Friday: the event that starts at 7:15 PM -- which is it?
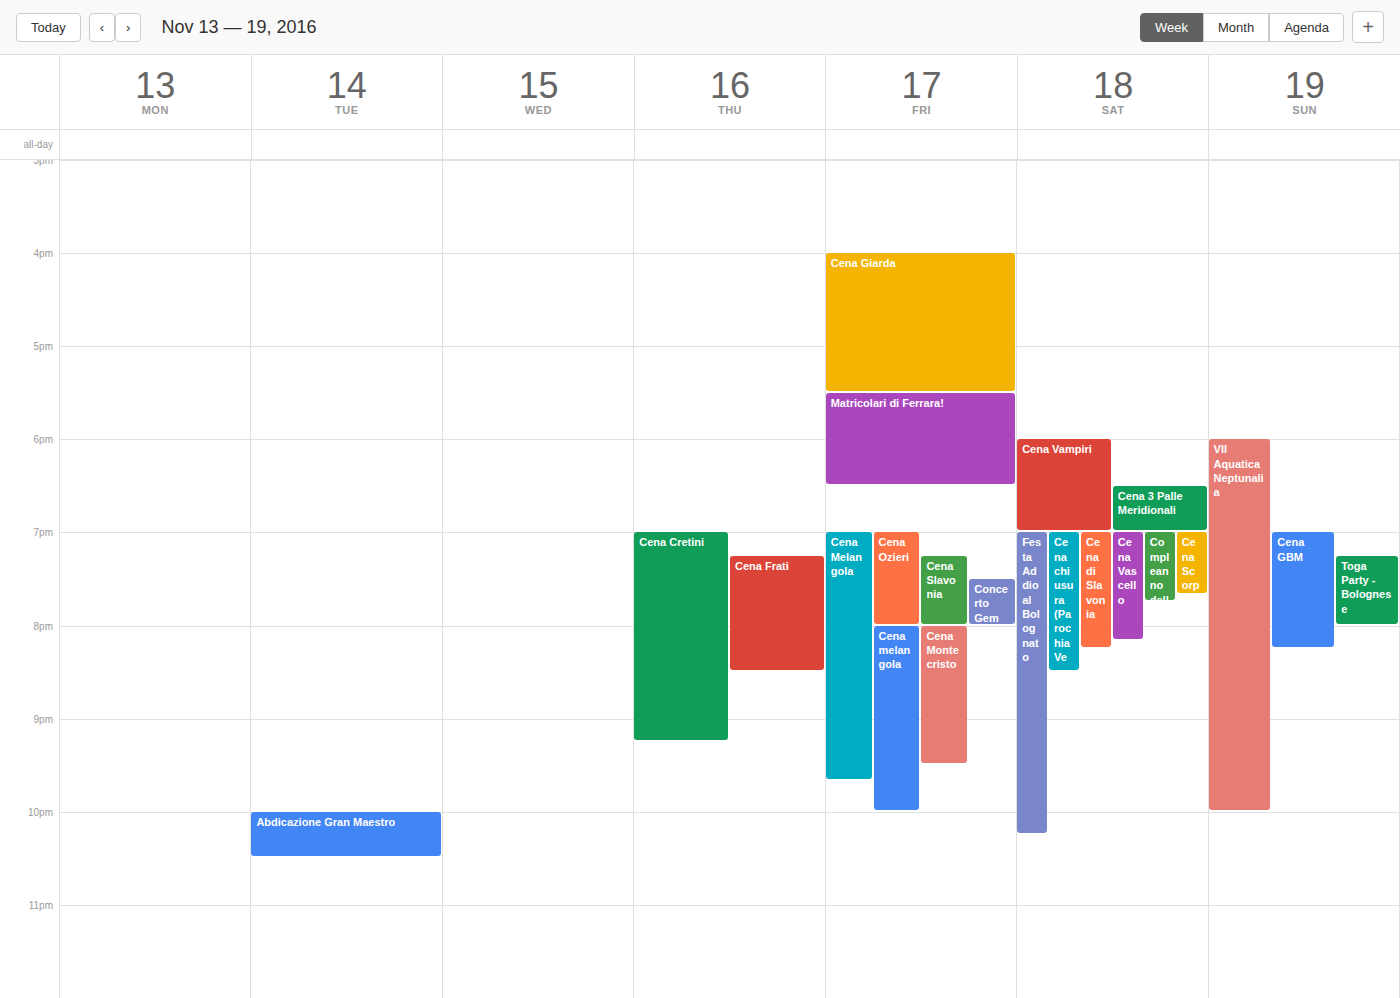
"Cena Slavonia"